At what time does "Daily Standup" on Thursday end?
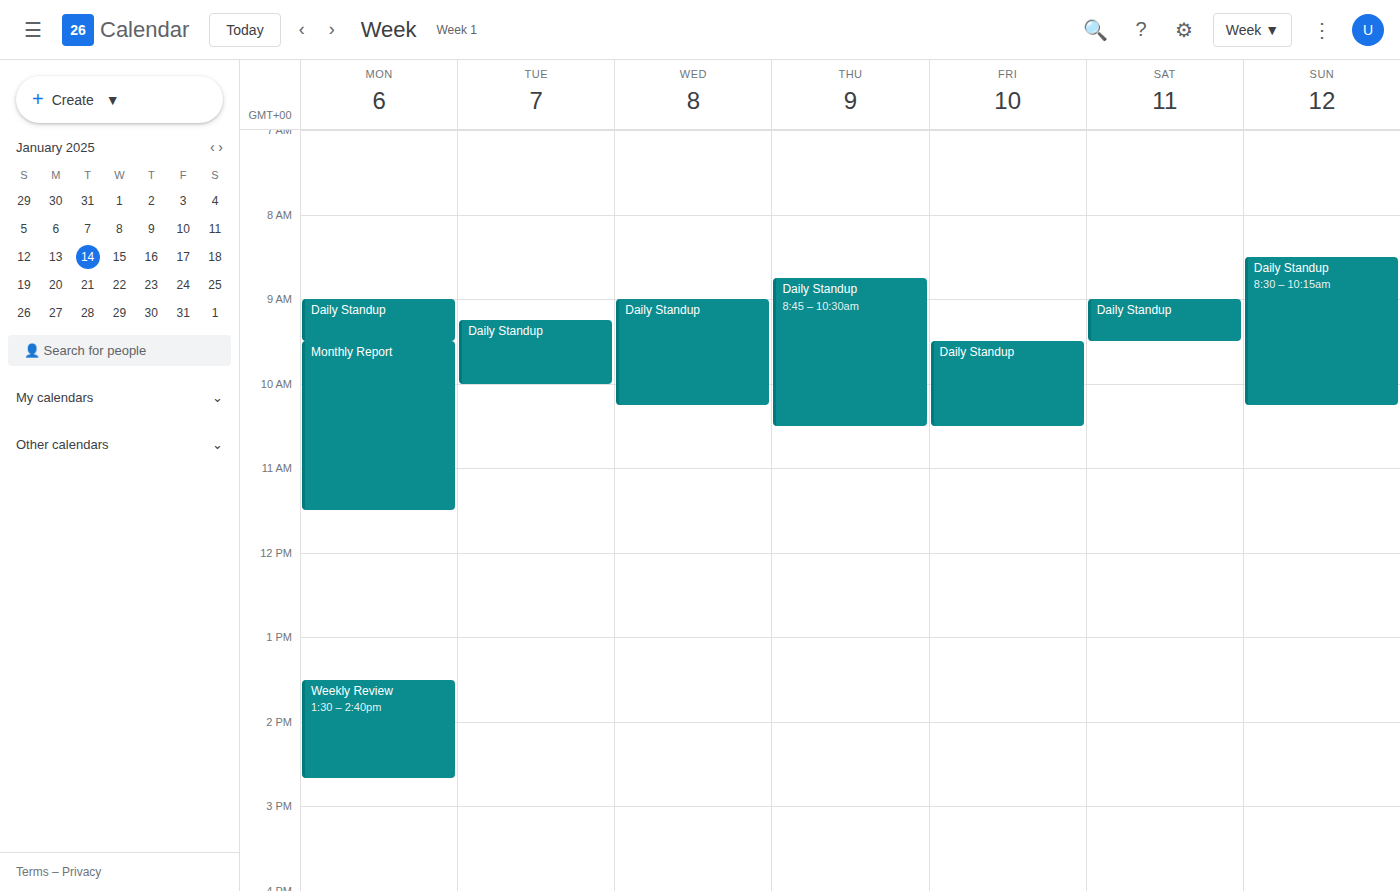
10:30 AM